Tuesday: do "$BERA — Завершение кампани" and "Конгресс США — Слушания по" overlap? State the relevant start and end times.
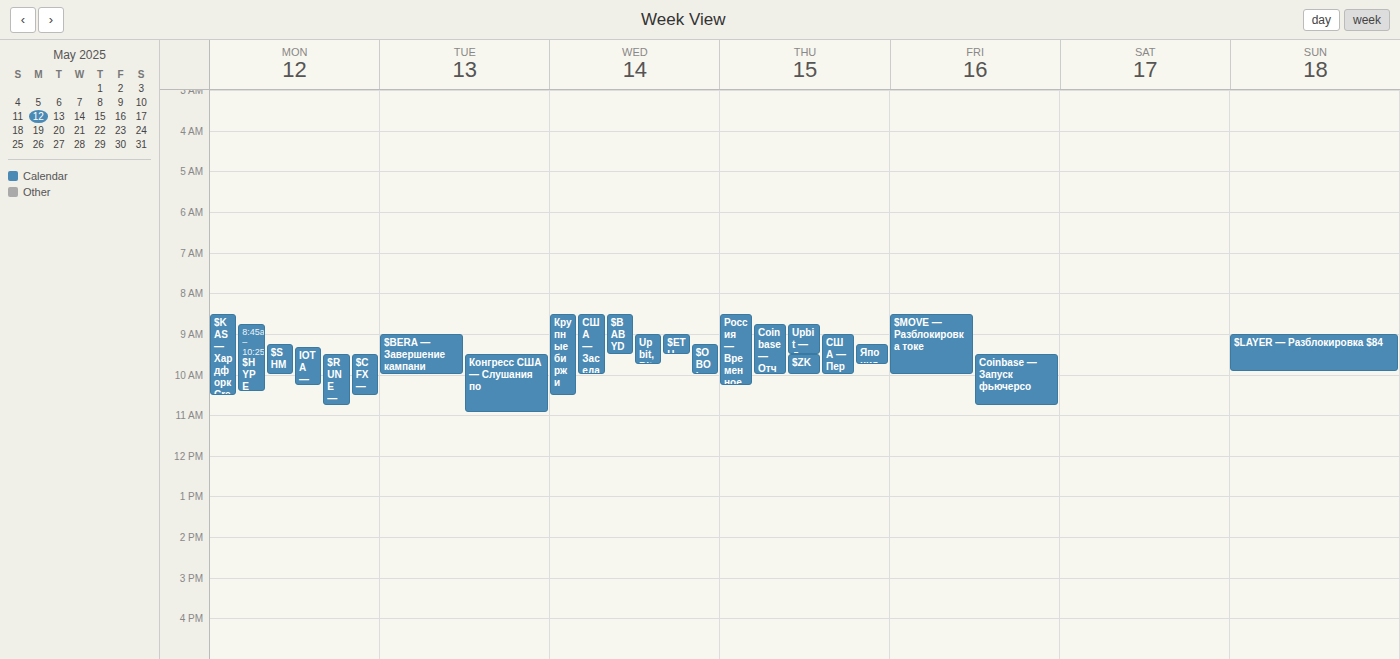
"Конгресс США — Слушания по" starts at 9:30 AM, before "$BERA — Завершение кампани" ends at 10:00 AM -- they overlap.